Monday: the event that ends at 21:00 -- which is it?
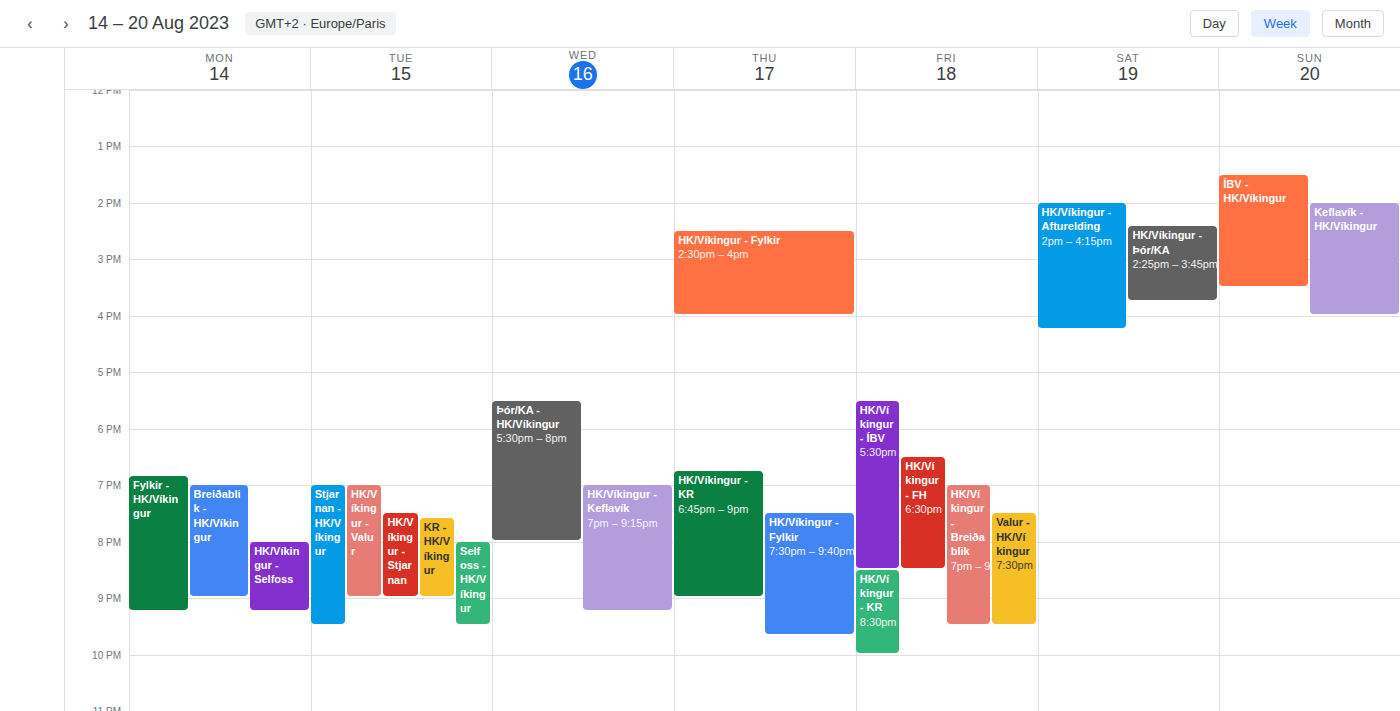
"Breiðablik - HK/Víkingur"